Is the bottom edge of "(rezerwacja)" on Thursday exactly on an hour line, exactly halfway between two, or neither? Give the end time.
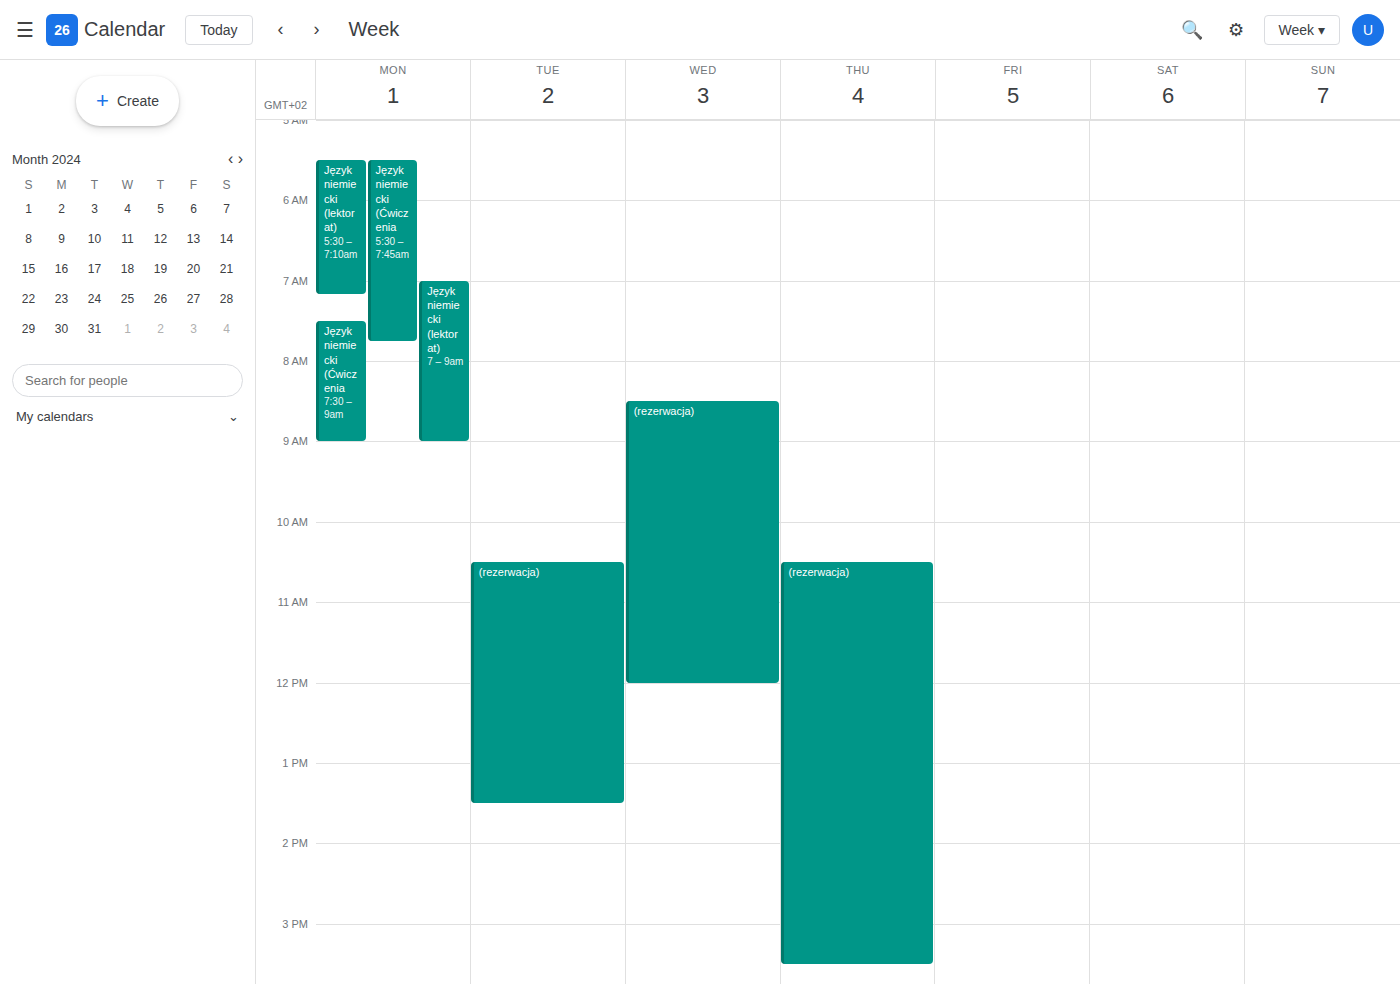
3:30 PM -- halfway between the 3 PM and 4 PM lines.